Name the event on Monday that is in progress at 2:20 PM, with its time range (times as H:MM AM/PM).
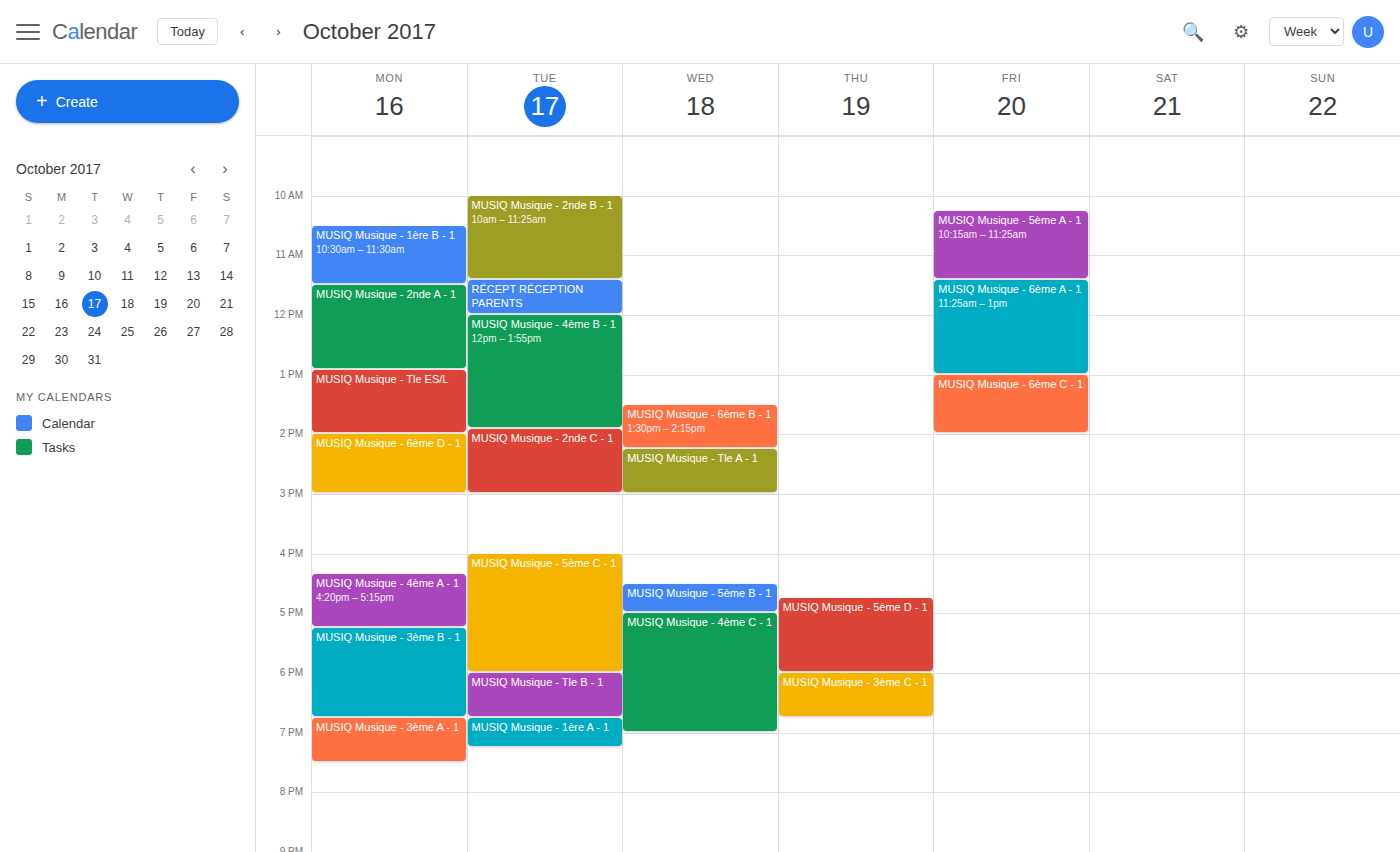
"MUSIQ Musique - 6ème D - 1", 2:00 PM to 3:00 PM